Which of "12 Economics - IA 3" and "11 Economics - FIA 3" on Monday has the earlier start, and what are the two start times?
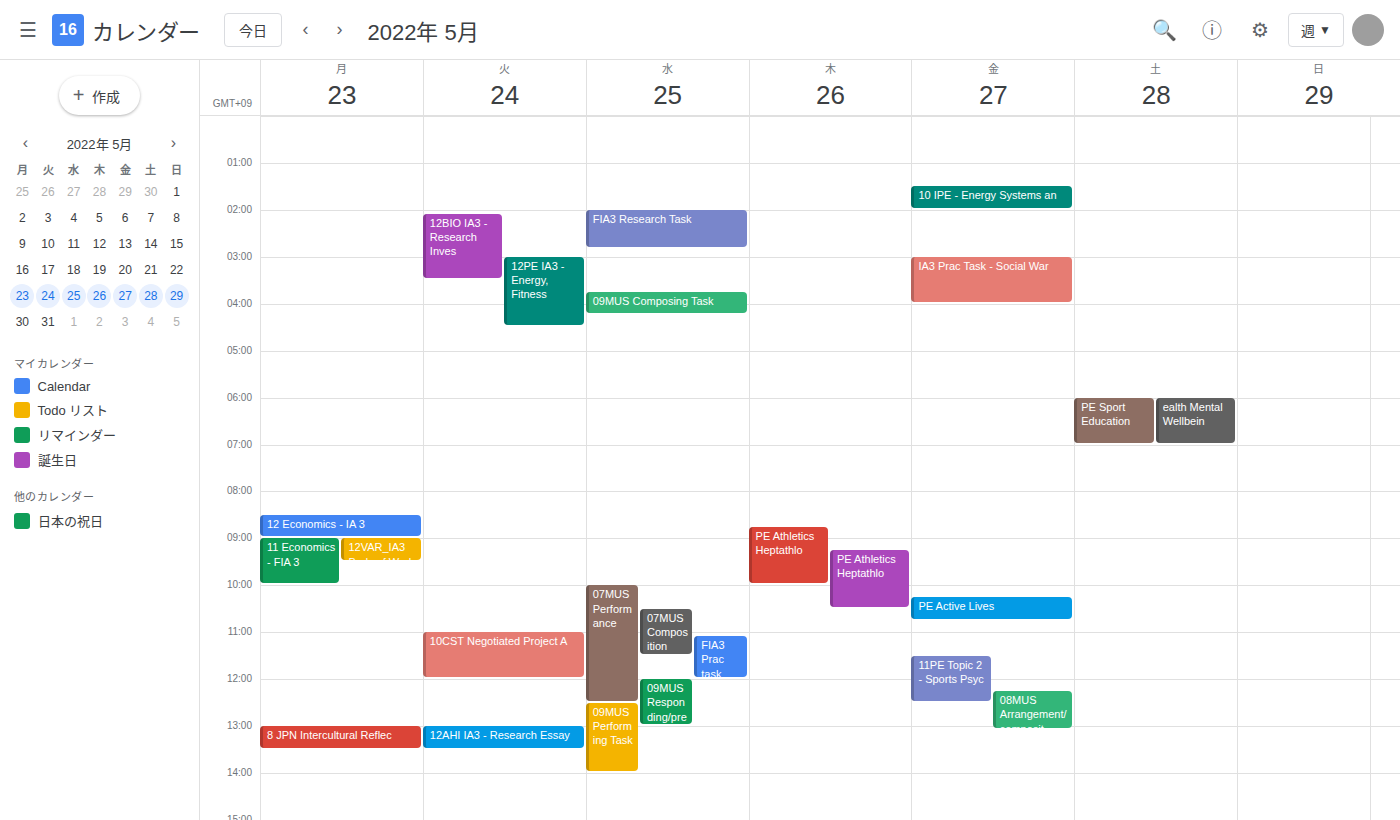
"12 Economics - IA 3" 8:30 AM; "11 Economics - FIA 3" 9:00 AM.